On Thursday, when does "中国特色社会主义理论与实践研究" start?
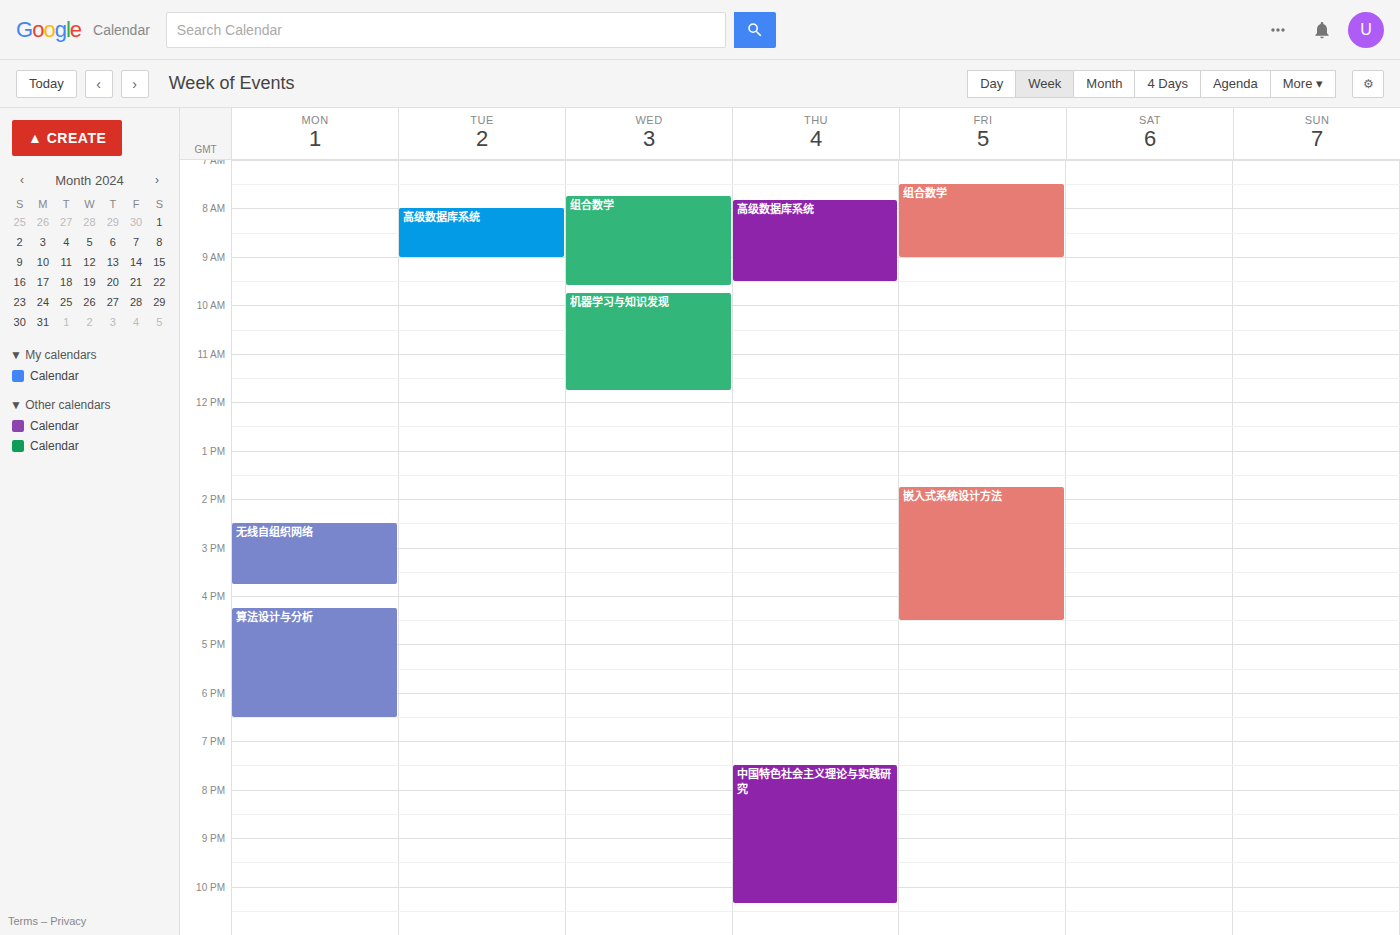
7:30 PM